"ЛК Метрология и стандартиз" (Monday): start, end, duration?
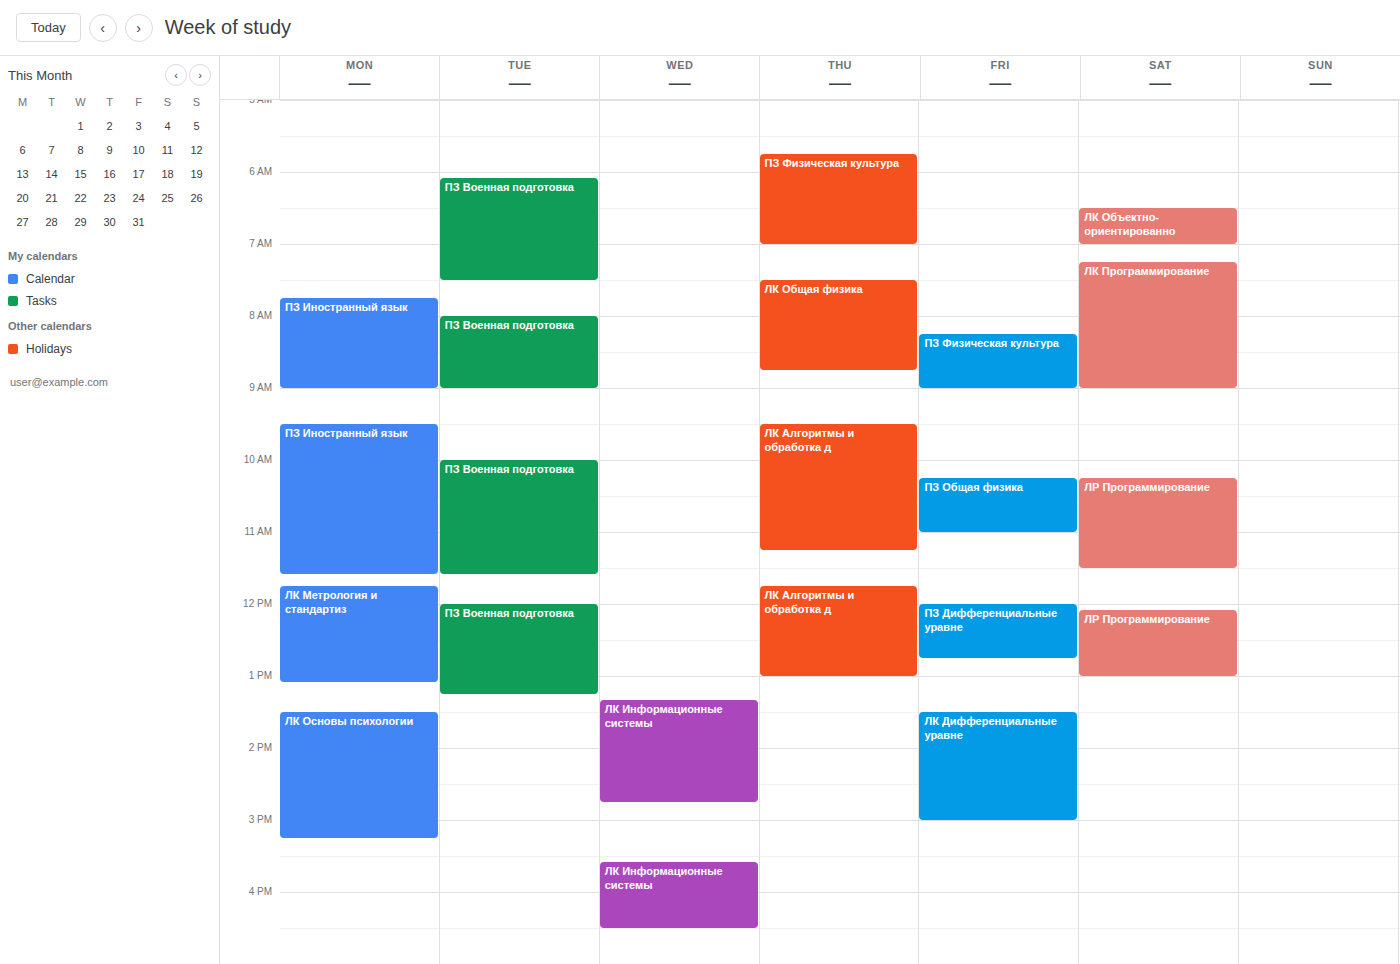
11:45 AM to 1:05 PM, 1 hour 20 minutes